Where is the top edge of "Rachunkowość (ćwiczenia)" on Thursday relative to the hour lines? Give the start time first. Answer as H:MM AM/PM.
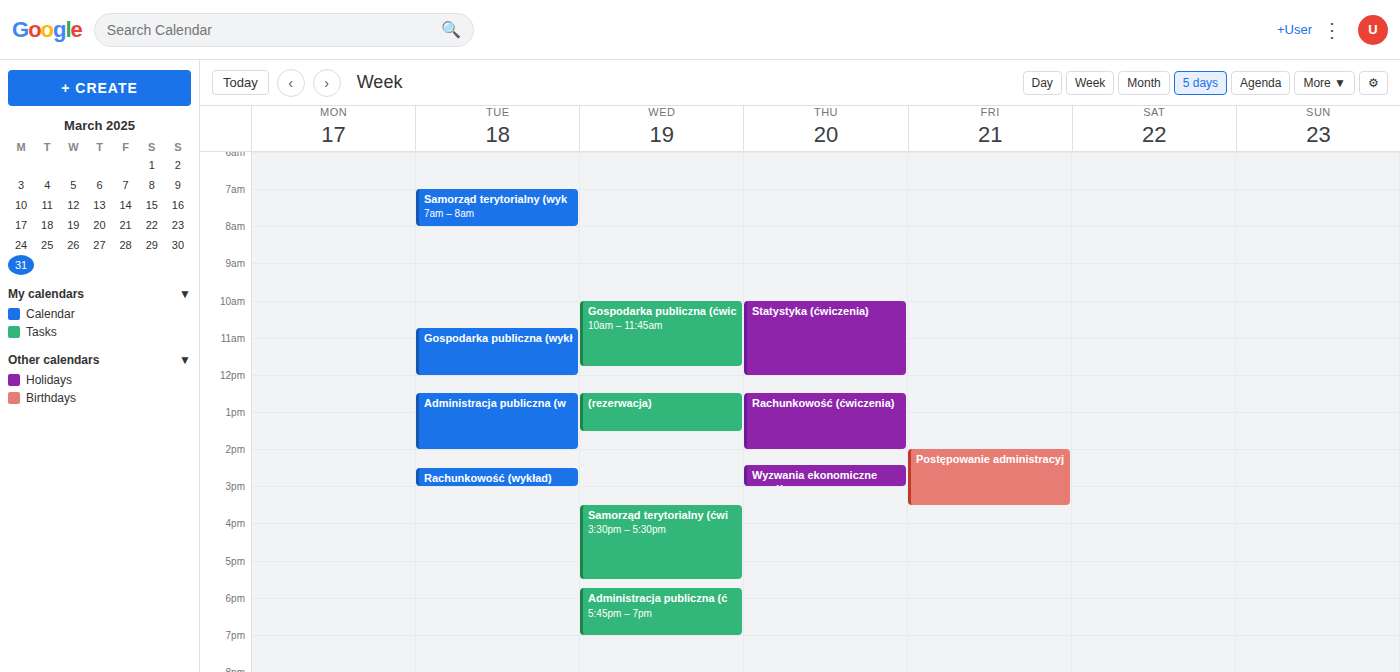
12:30 PM -- halfway between the 12 PM and 1 PM lines.